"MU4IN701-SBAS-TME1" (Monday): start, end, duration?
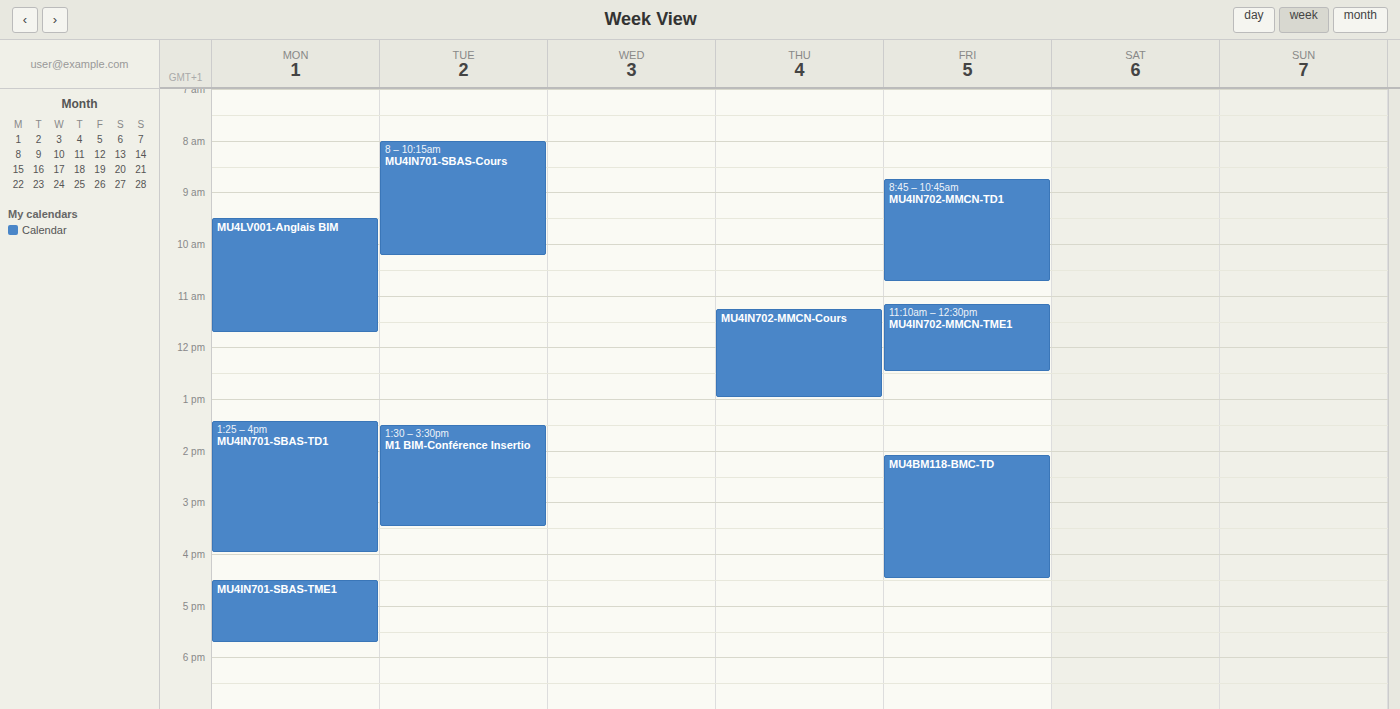
4:30 PM to 5:45 PM, 1 hour 15 minutes